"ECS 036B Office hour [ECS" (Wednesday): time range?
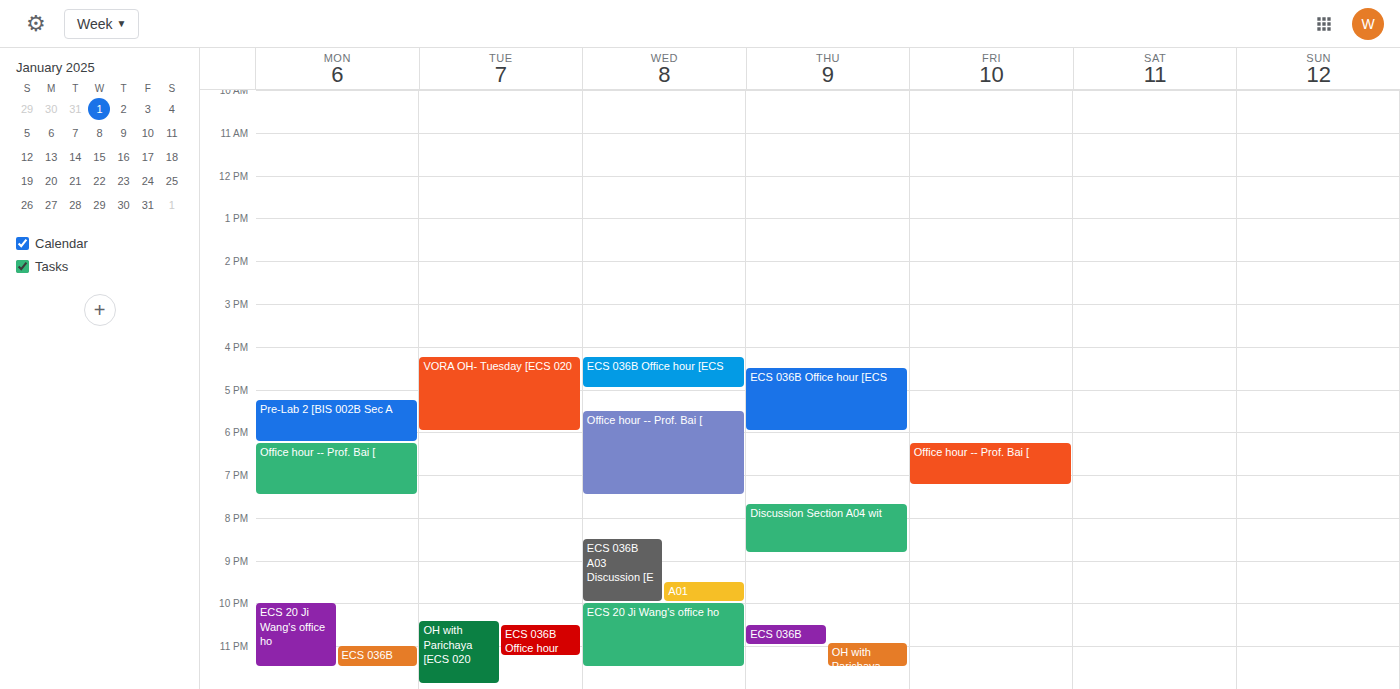
4:15 PM to 5:00 PM